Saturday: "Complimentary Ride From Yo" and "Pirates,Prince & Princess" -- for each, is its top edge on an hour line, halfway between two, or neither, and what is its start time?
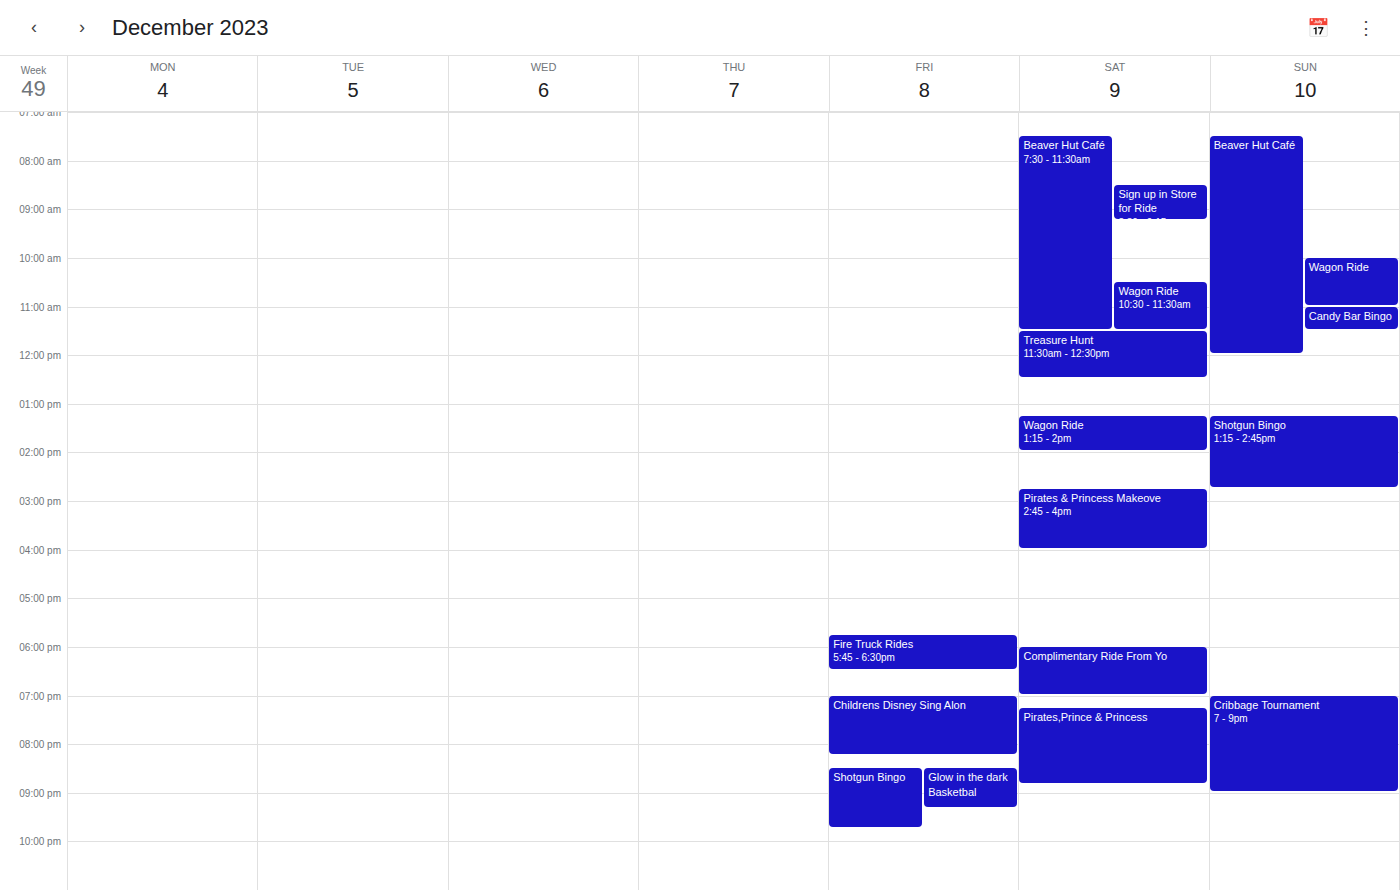
"Complimentary Ride From Yo": 6:00 PM, exactly on the 6 PM line. "Pirates,Prince & Princess": 7:15 PM, neither: a quarter of the way from the 7 PM line to the 8 PM line.